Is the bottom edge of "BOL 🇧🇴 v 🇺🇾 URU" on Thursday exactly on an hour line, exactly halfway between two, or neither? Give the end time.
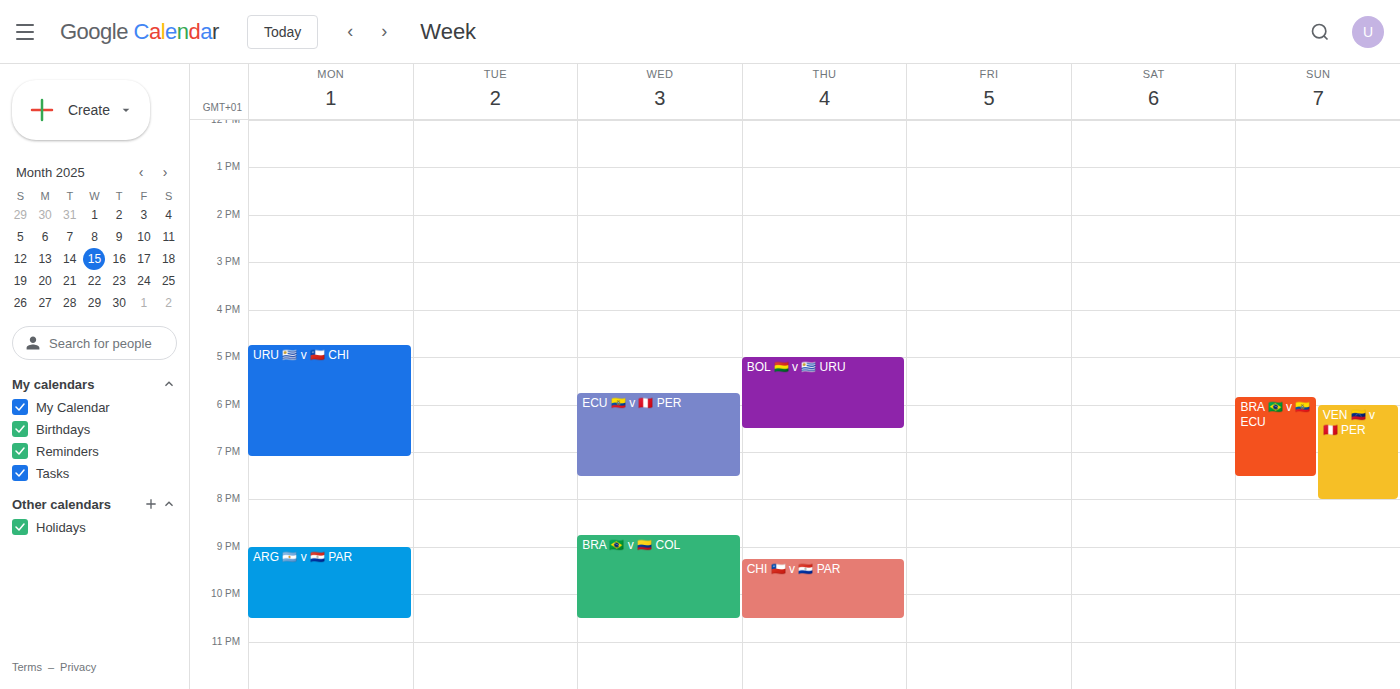
18:30 -- halfway between the 18:00 and 19:00 lines.